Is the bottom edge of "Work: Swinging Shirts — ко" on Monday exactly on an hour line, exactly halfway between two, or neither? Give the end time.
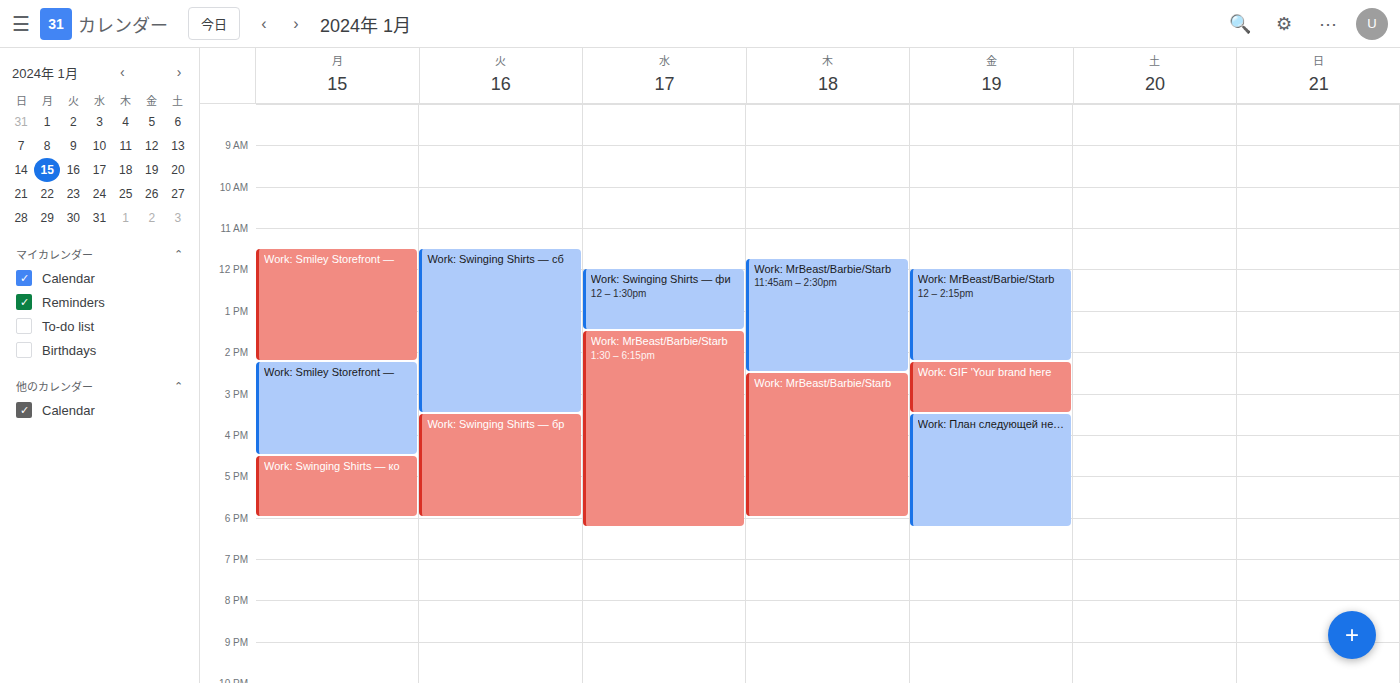
6:00 PM -- exactly on the 6 PM line.